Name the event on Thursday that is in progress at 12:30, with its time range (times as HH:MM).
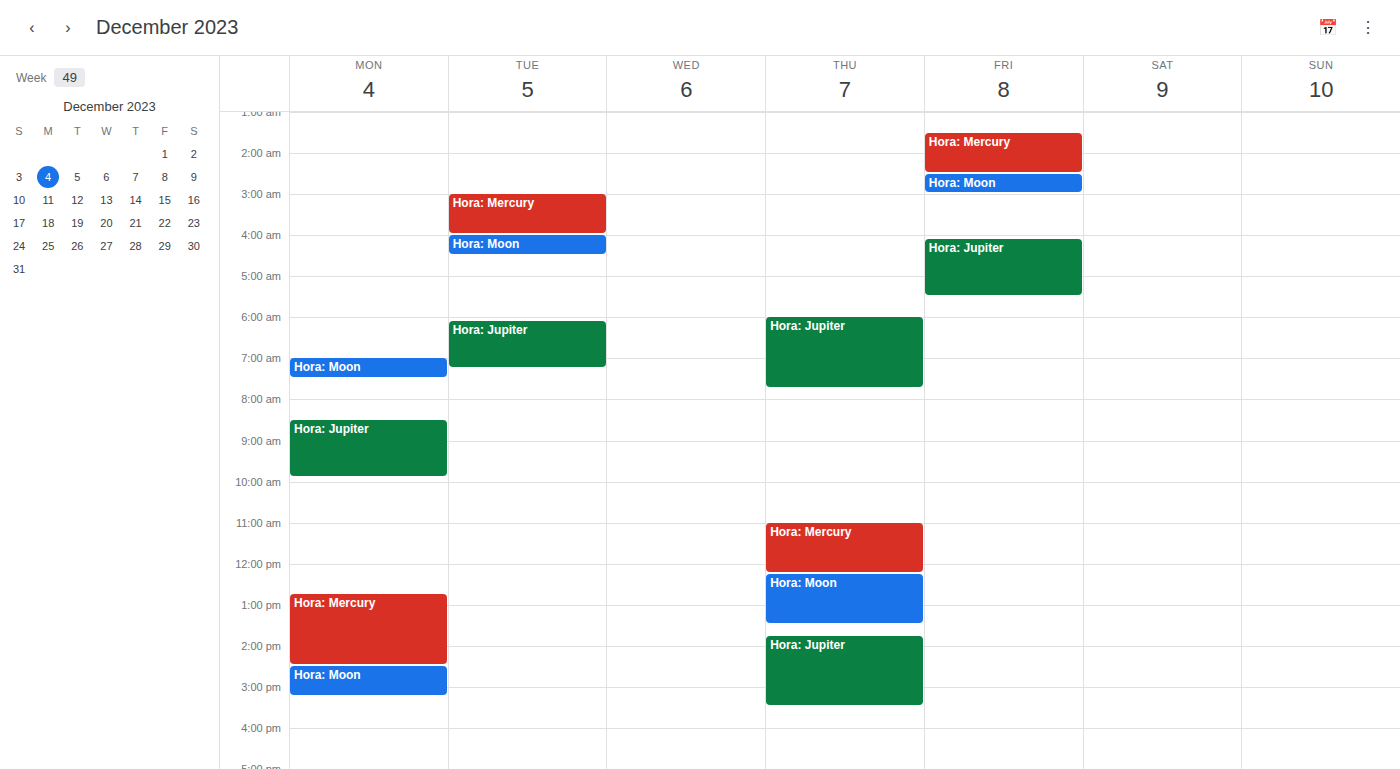
"Hora: Moon", 12:15 to 13:30